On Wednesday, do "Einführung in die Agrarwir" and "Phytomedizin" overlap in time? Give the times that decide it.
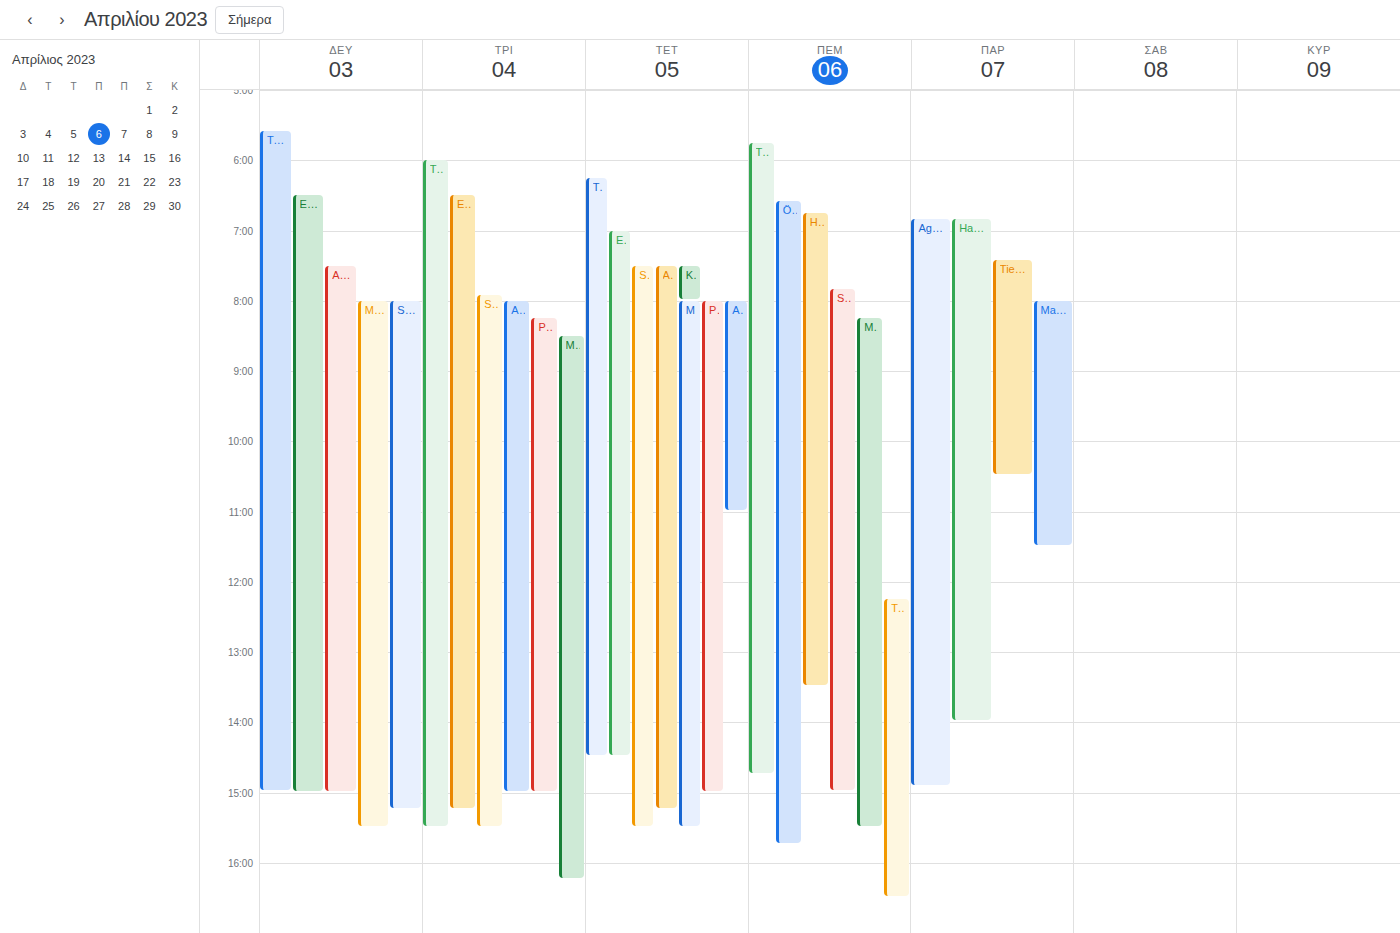
"Phytomedizin" starts at 8:00 AM, before "Einführung in die Agrarwir" ends at 2:30 PM -- they overlap.